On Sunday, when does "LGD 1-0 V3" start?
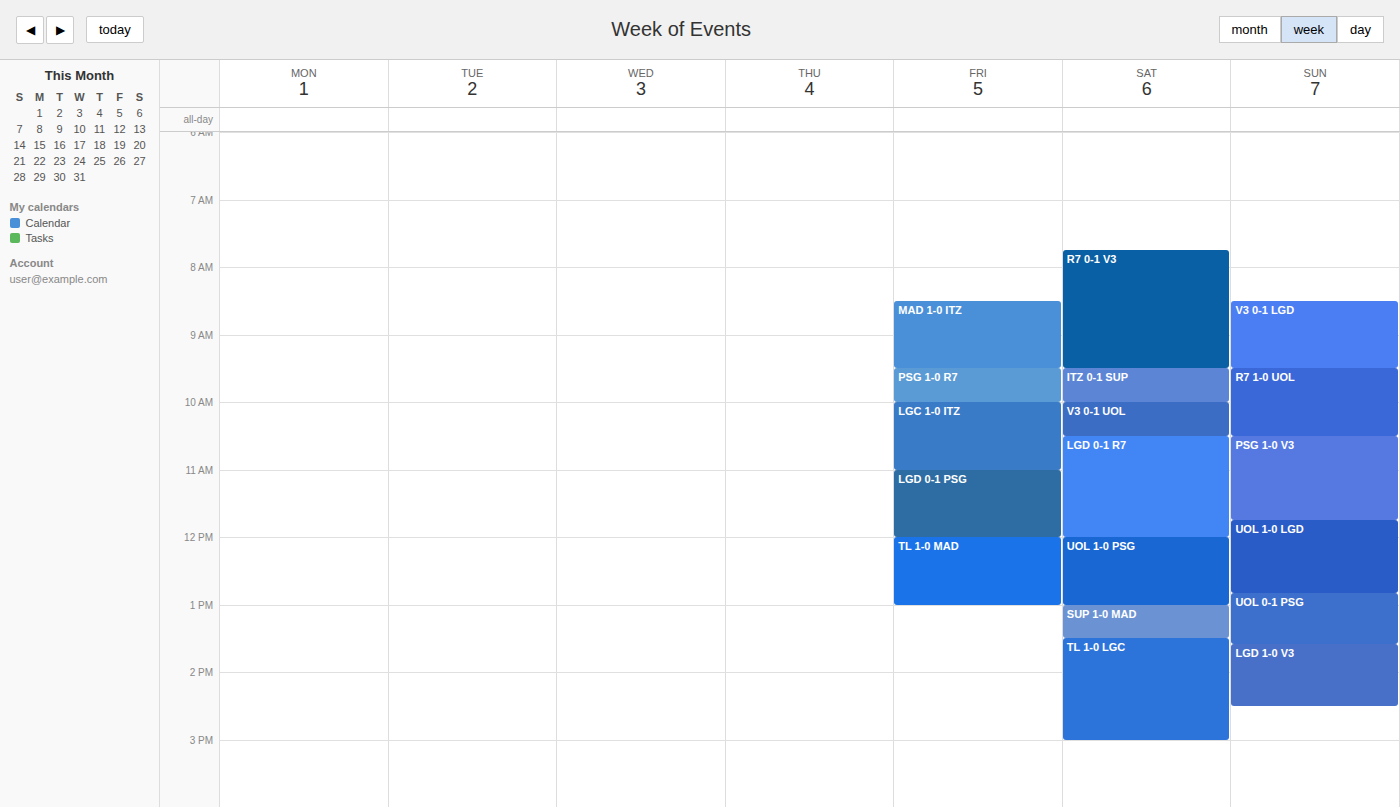
13:35